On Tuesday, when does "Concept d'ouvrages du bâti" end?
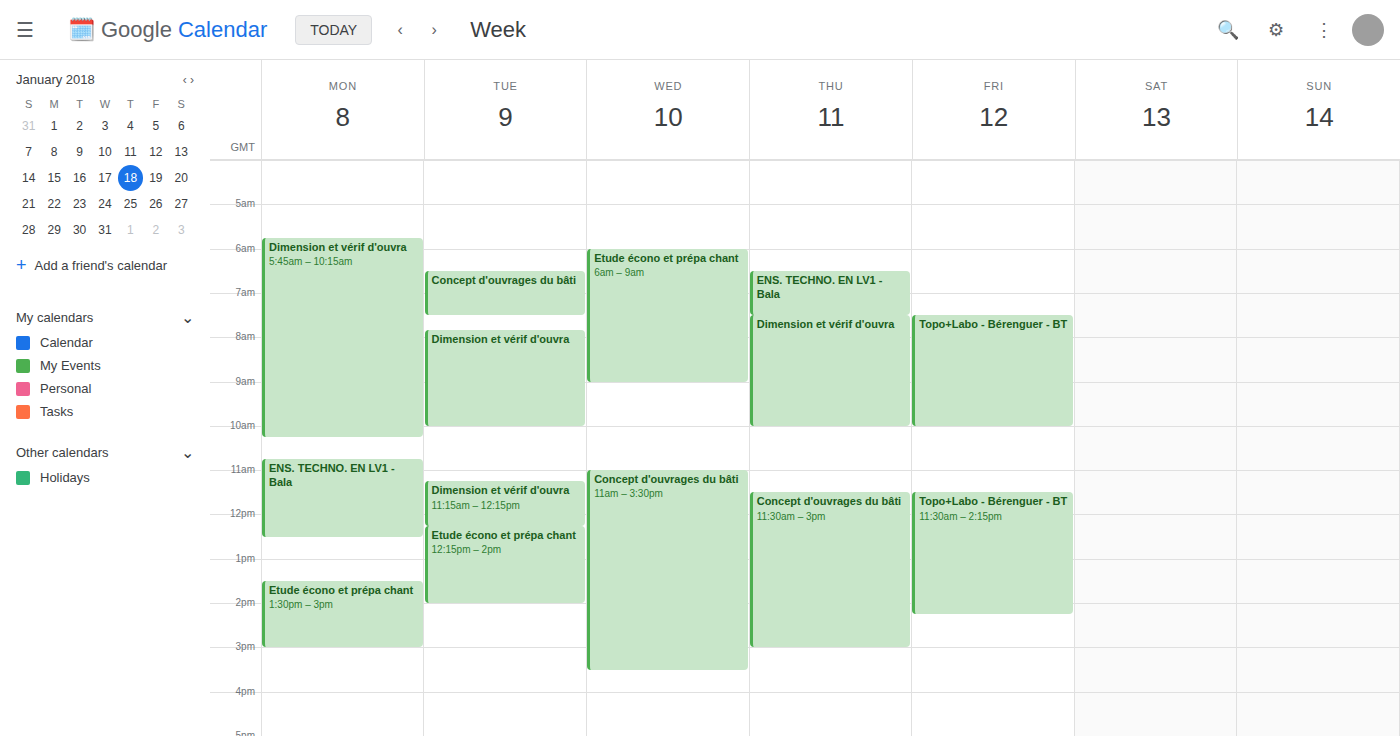
7:30 AM